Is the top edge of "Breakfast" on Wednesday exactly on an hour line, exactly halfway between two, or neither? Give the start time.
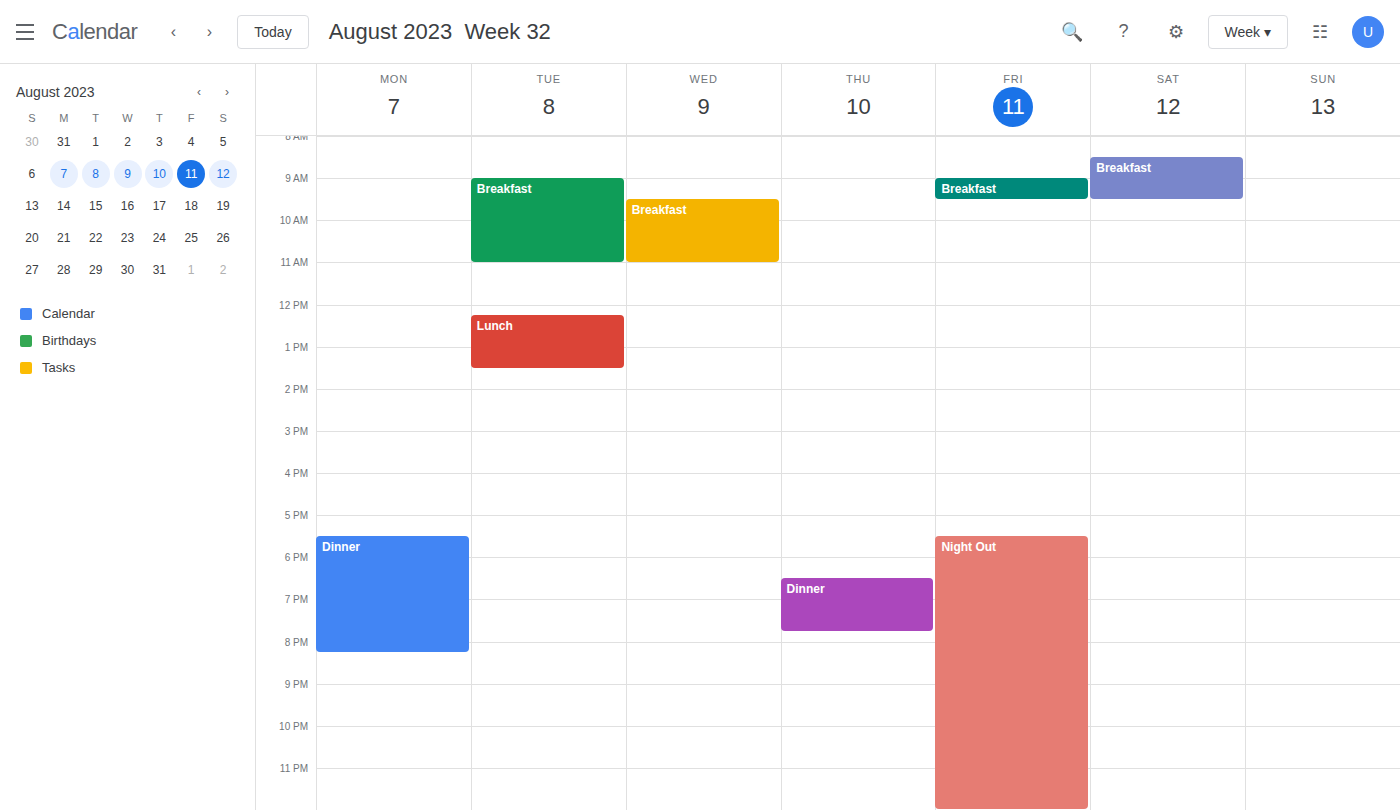
9:30 AM -- halfway between the 9 AM and 10 AM lines.